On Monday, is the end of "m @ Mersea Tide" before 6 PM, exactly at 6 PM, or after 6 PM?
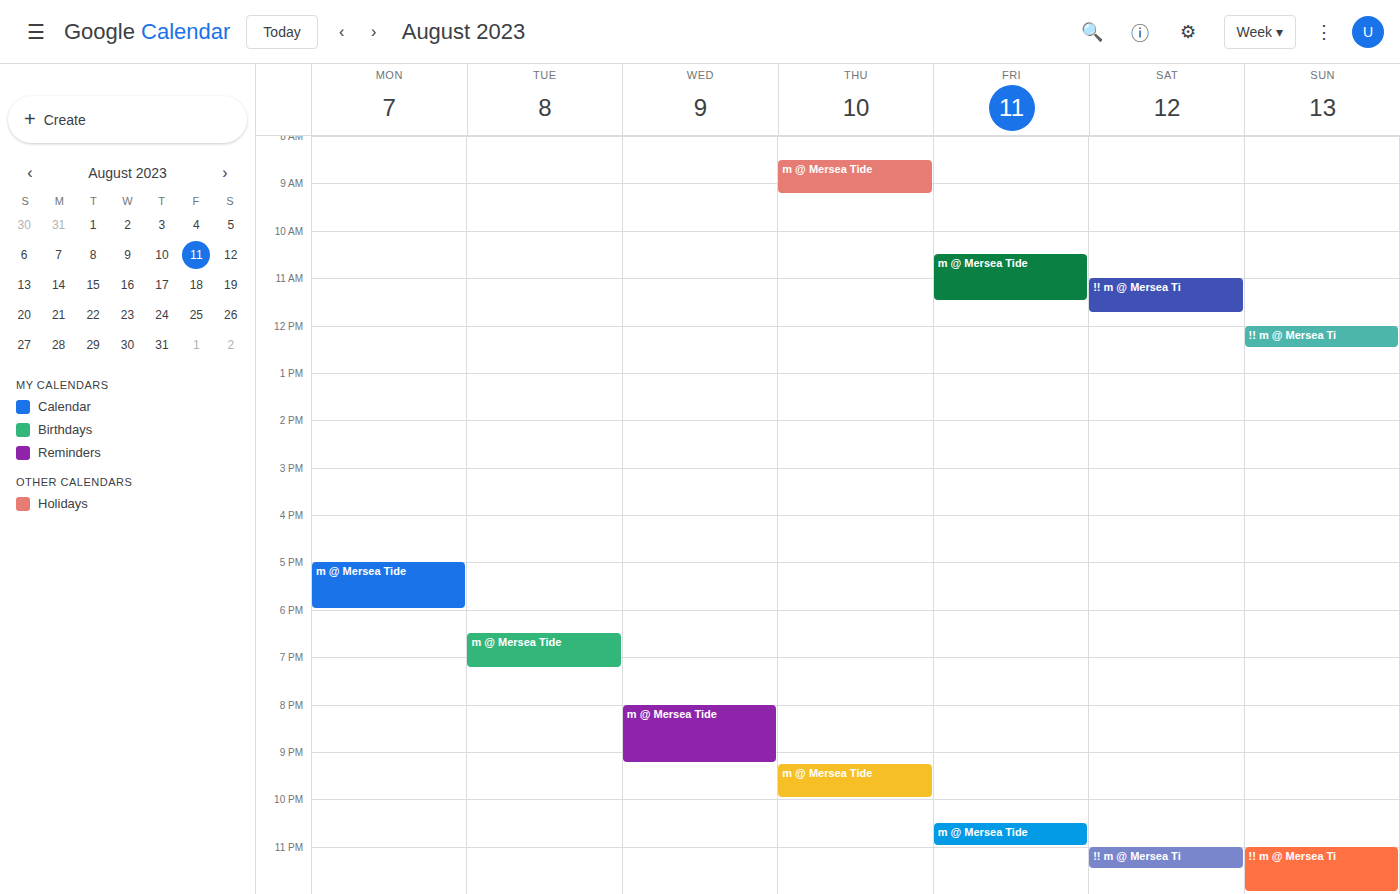
6:00 PM -- exactly at 6 PM, on the 6 PM line.